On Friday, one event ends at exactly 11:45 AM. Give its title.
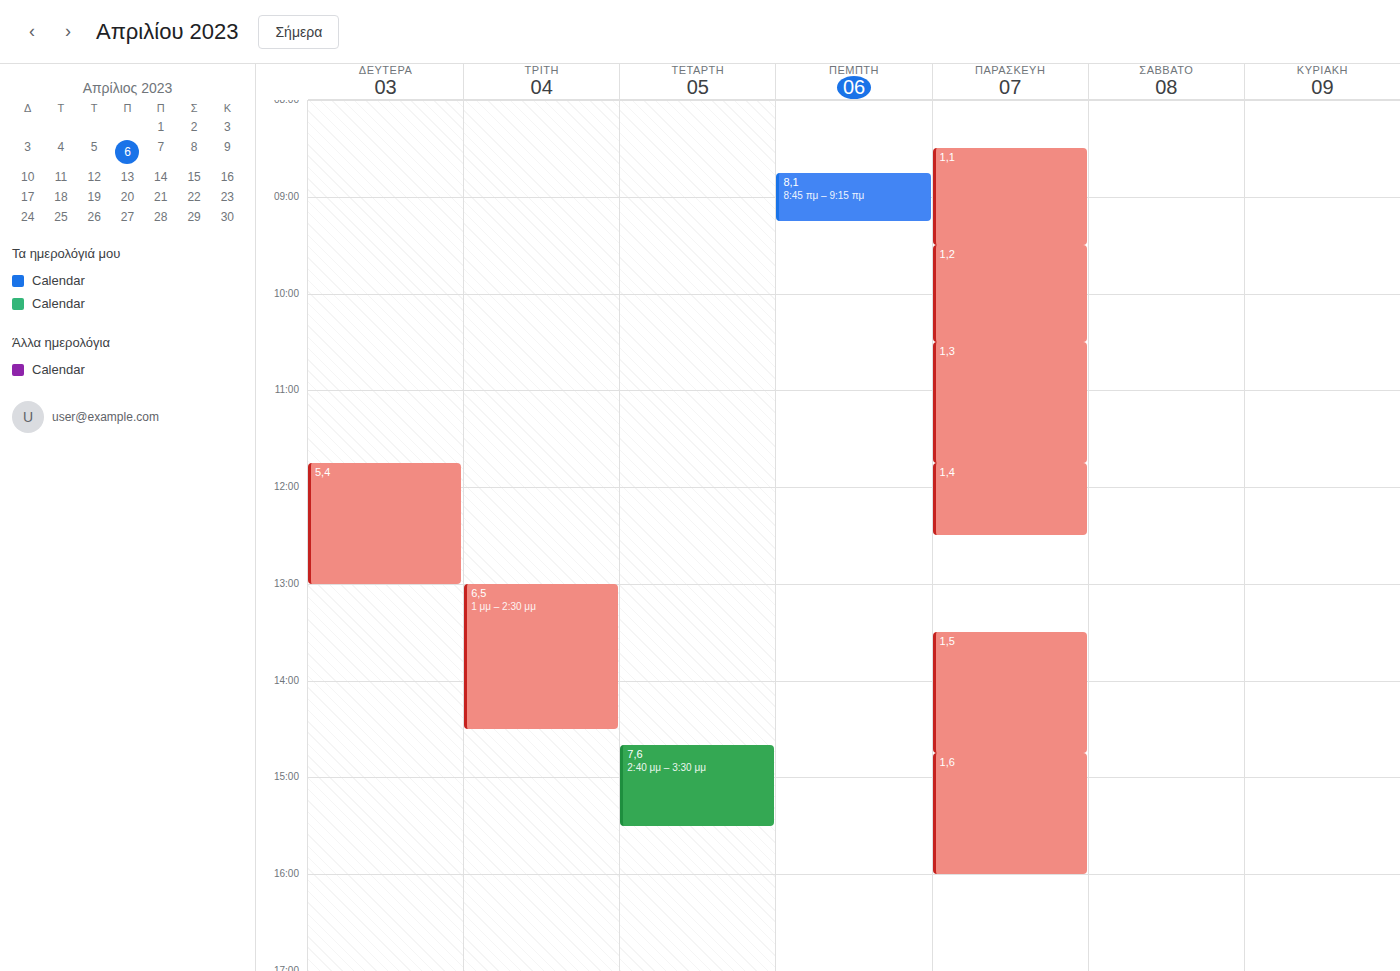
"1,3"